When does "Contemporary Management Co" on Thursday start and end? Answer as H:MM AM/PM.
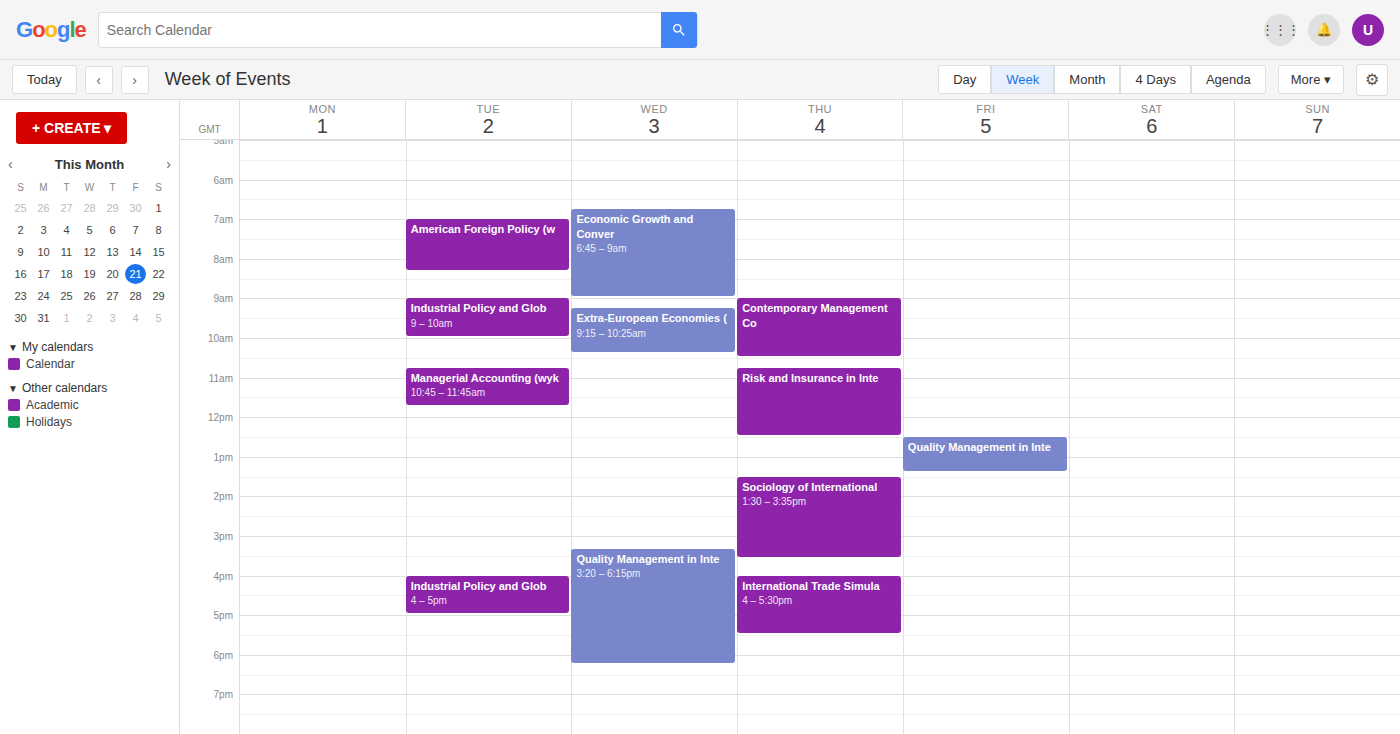
9:00 AM to 10:30 AM